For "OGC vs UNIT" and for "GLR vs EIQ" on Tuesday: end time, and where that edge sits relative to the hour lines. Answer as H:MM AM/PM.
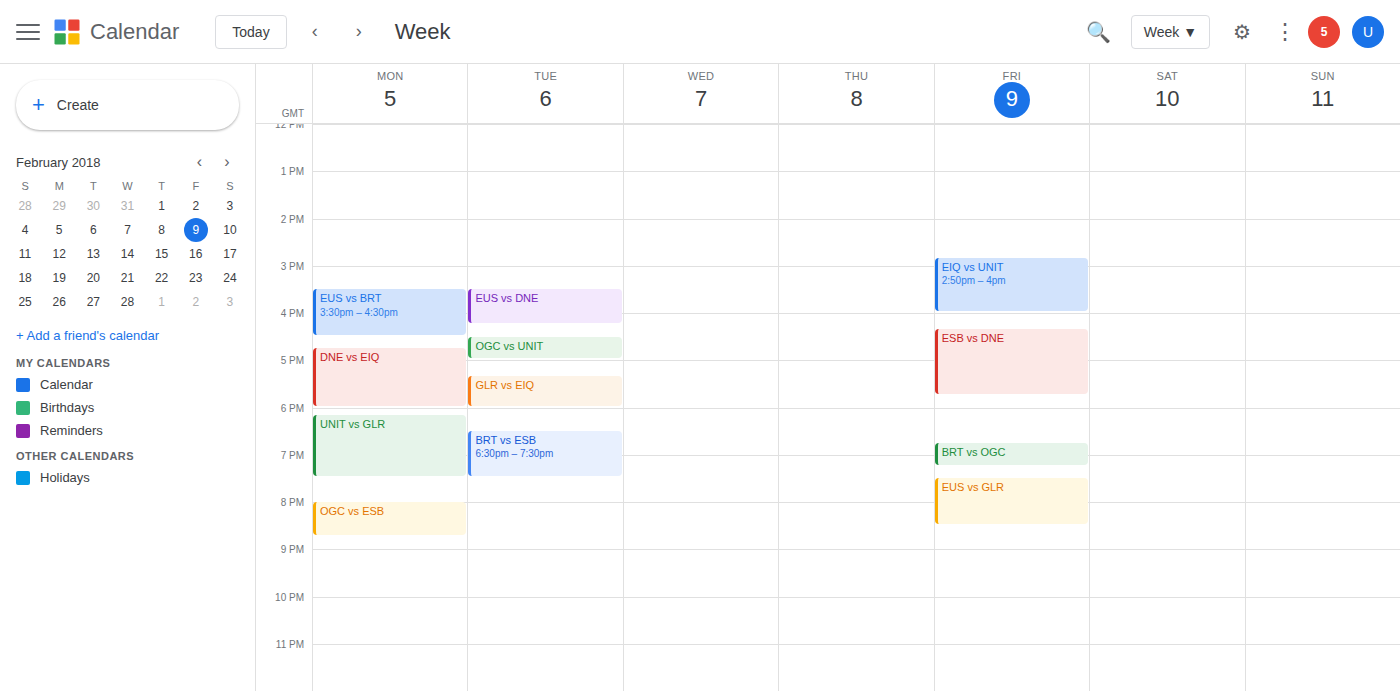
"OGC vs UNIT": 5:00 PM, exactly on the 5 PM line. "GLR vs EIQ": 6:00 PM, exactly on the 6 PM line.